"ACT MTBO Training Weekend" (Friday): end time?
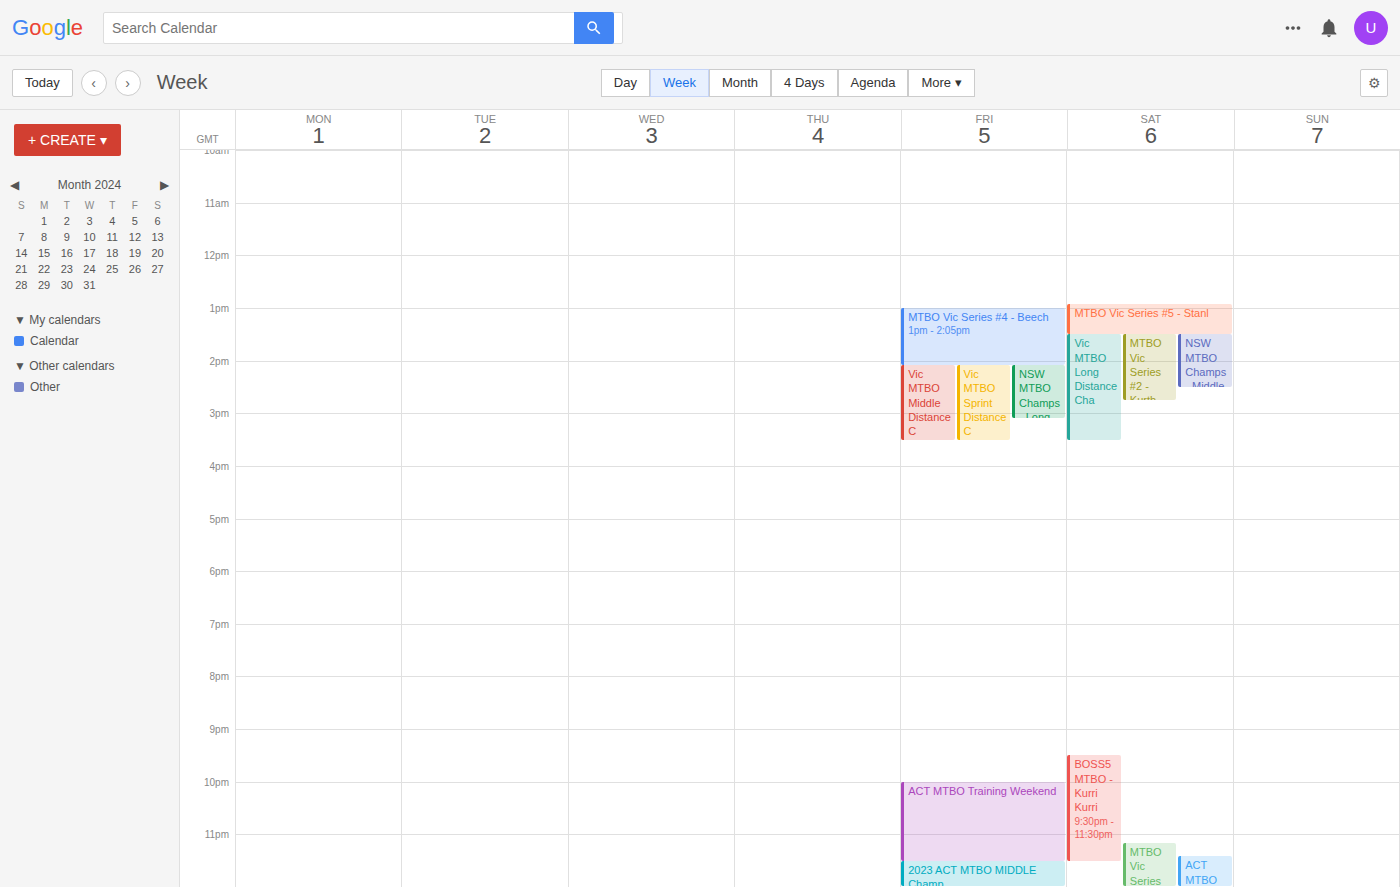
11:30 PM